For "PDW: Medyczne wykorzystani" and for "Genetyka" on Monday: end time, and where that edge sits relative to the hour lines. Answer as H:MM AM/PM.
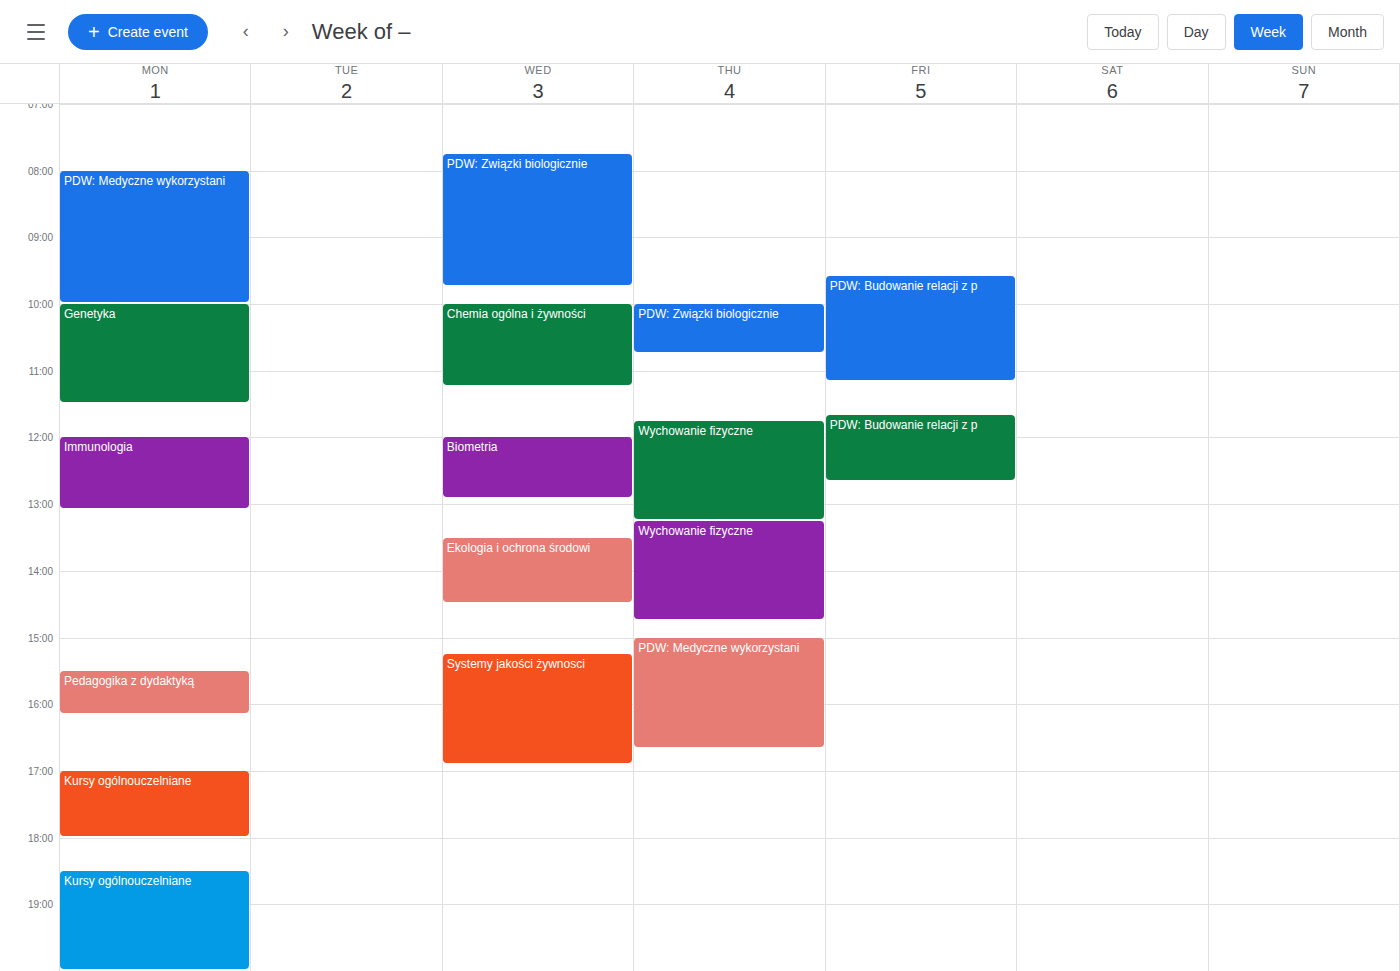
"PDW: Medyczne wykorzystani": 10:00 AM, exactly on the 10 AM line. "Genetyka": 11:30 AM, halfway between the 11 AM and 12 PM lines.